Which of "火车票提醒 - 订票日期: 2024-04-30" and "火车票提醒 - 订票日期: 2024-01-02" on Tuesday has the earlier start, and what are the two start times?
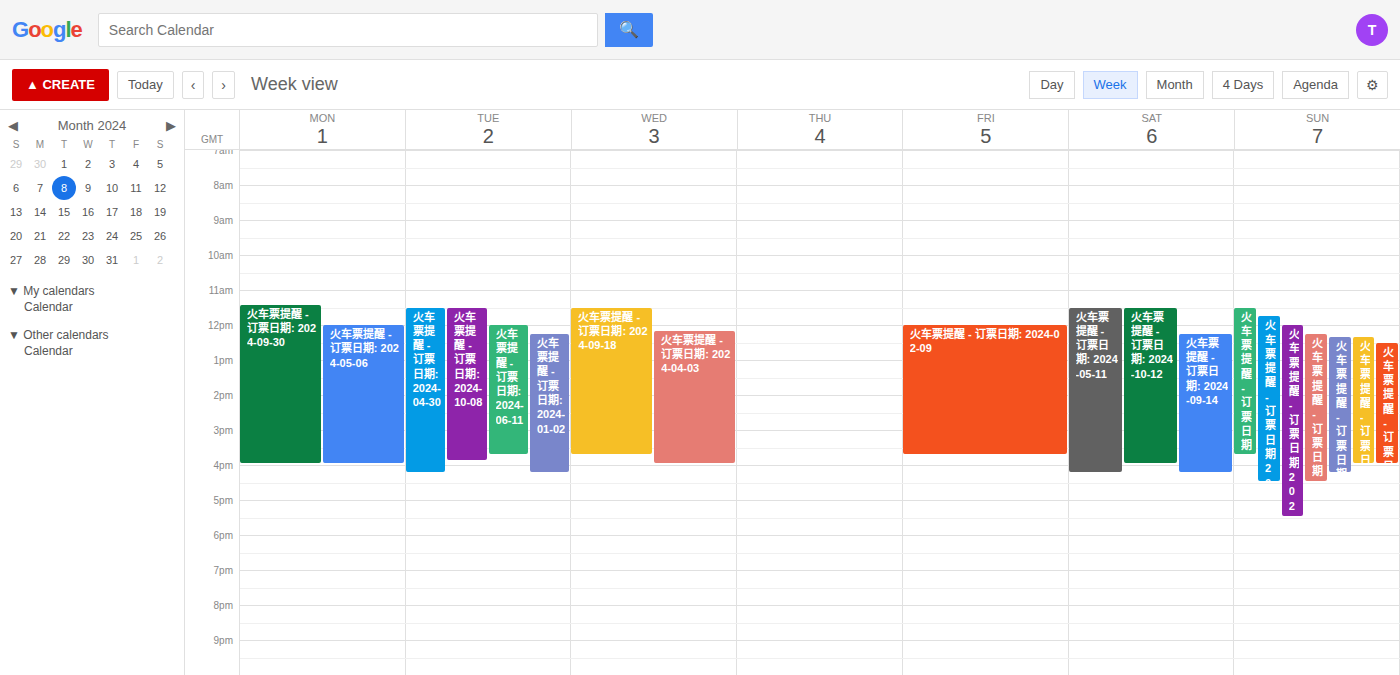
"火车票提醒 - 订票日期: 2024-04-30" 11:30; "火车票提醒 - 订票日期: 2024-01-02" 12:15.